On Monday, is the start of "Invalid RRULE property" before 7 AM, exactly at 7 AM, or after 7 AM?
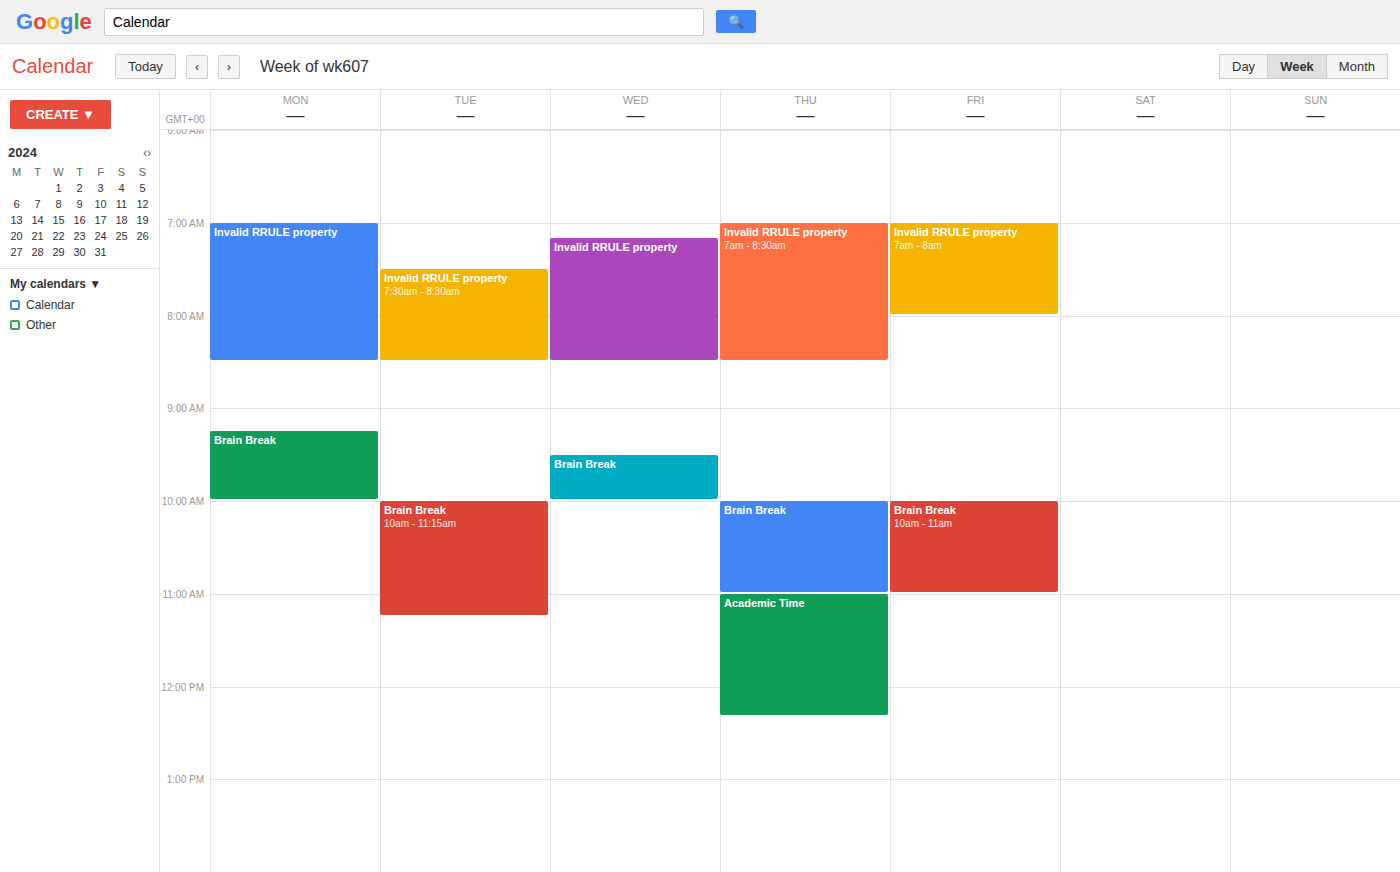
7:00 AM -- exactly at 7 AM, on the 7 AM line.